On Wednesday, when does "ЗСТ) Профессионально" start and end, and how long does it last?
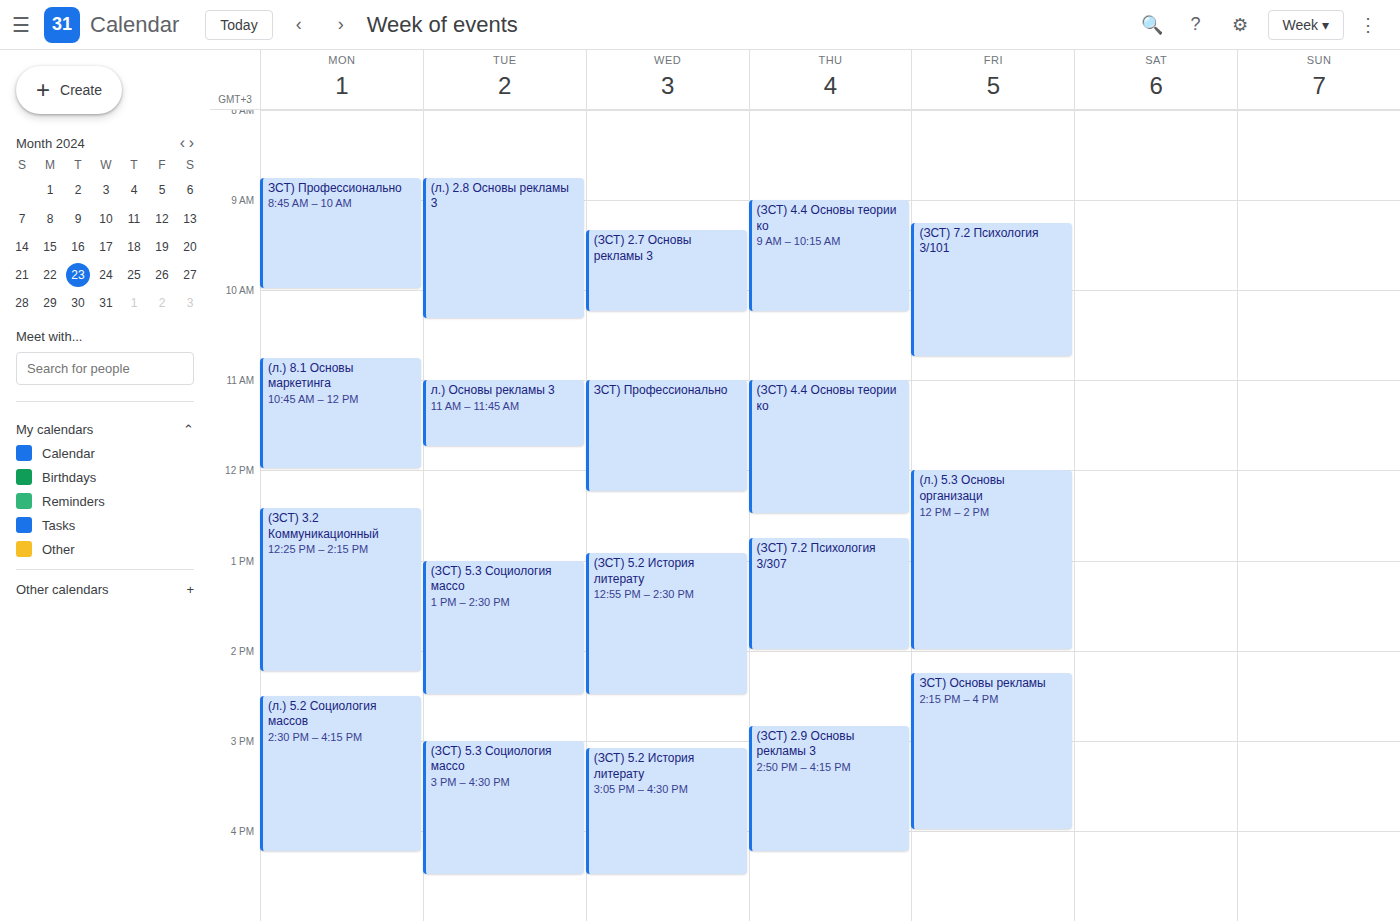
11:00 AM to 12:15 PM, 1 hour 15 minutes